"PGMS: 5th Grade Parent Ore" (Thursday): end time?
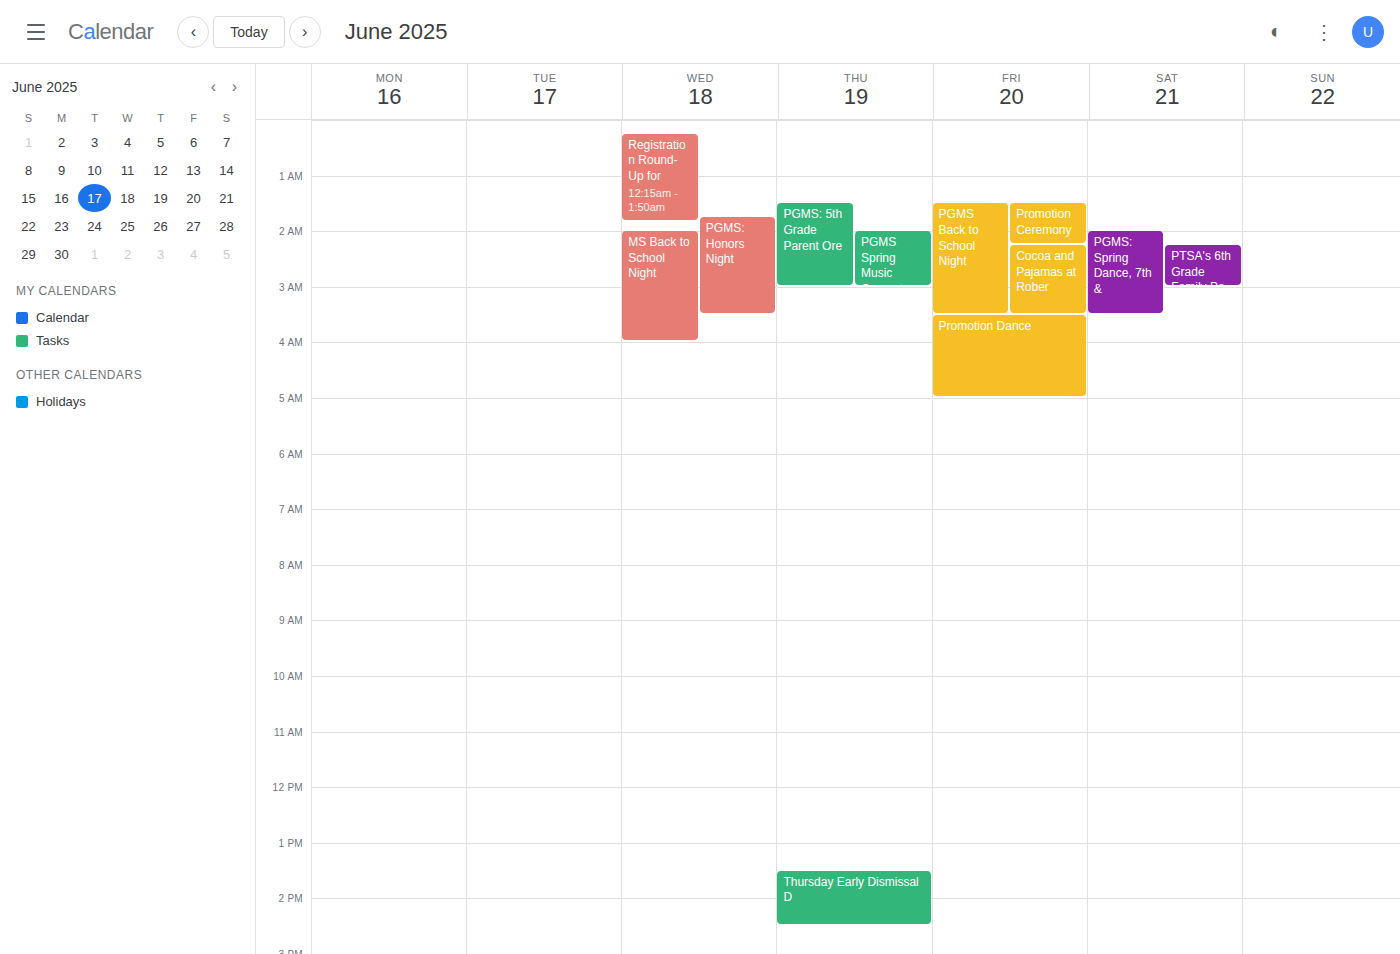
3:00 AM